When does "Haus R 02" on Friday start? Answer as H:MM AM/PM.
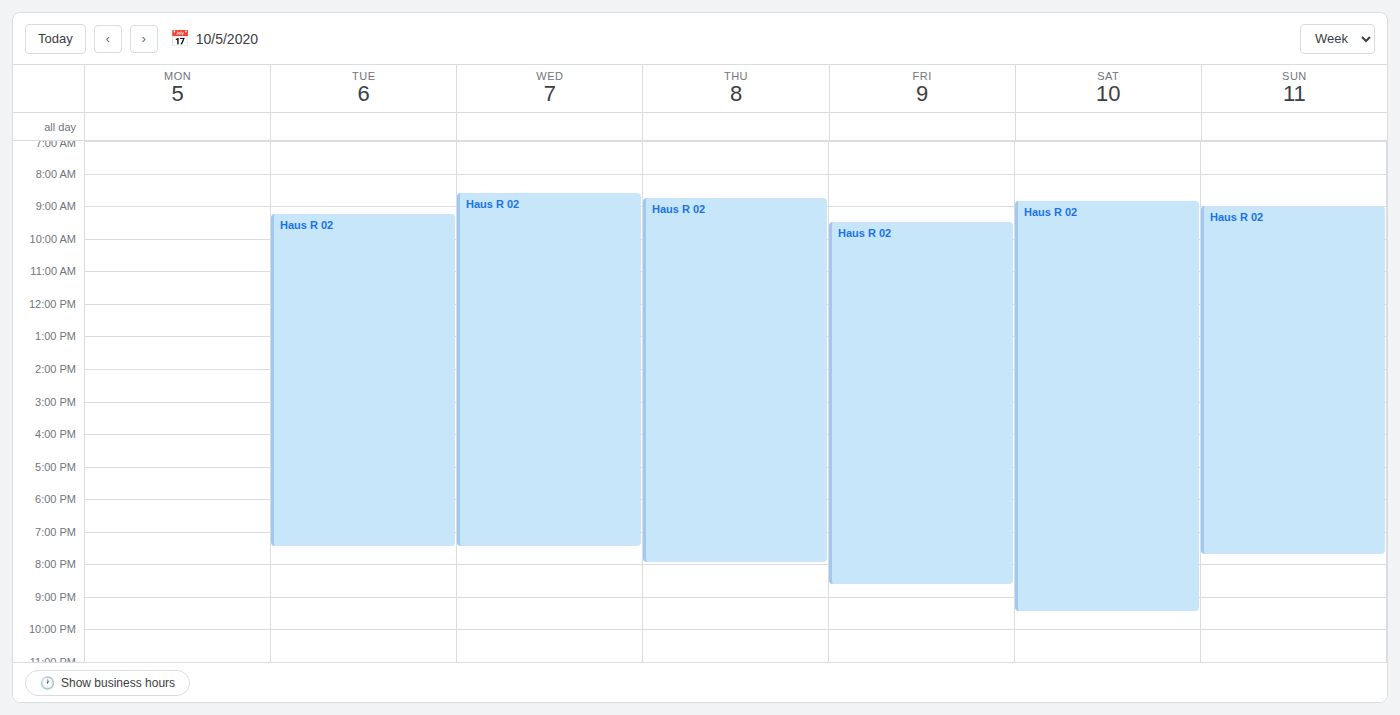
9:30 AM